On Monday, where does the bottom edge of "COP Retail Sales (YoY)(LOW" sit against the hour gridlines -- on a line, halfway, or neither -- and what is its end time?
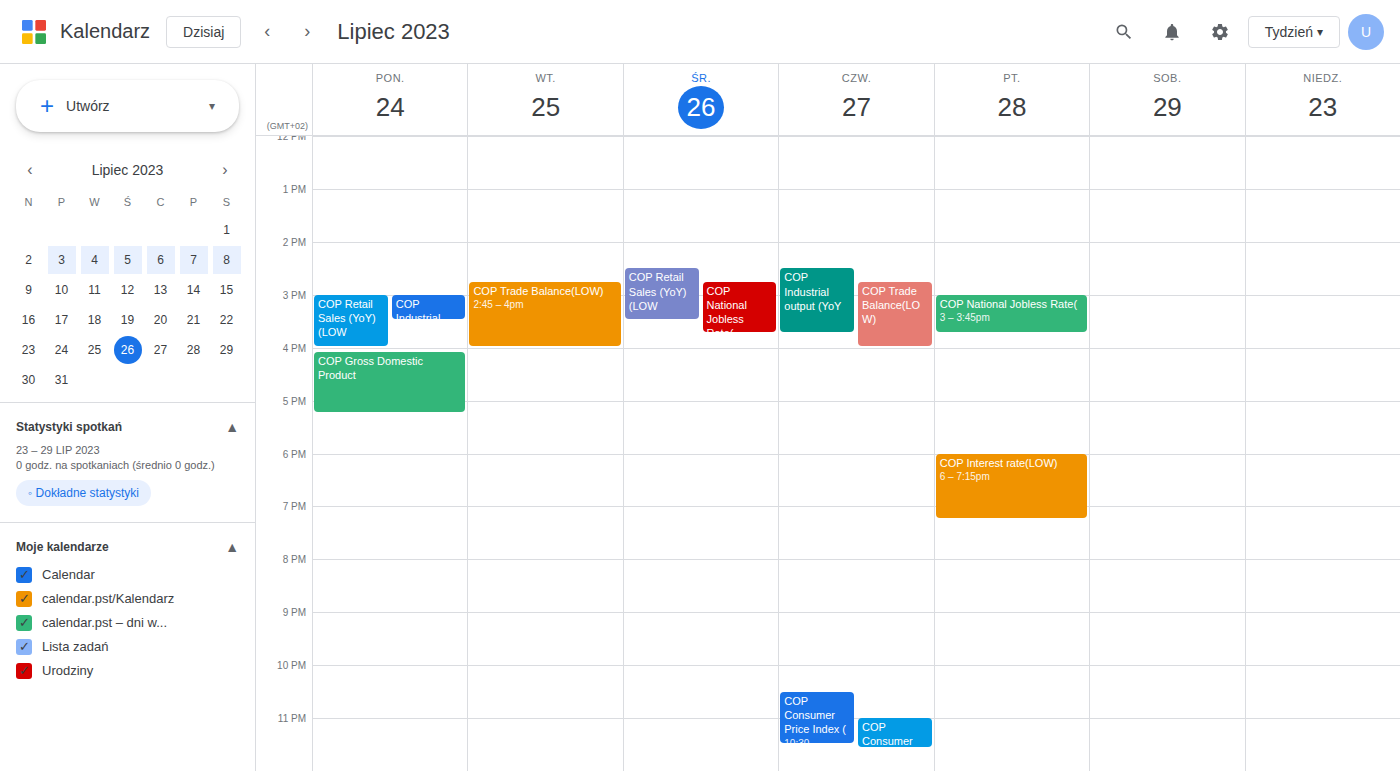
4:00 PM -- exactly on the 4 PM line.